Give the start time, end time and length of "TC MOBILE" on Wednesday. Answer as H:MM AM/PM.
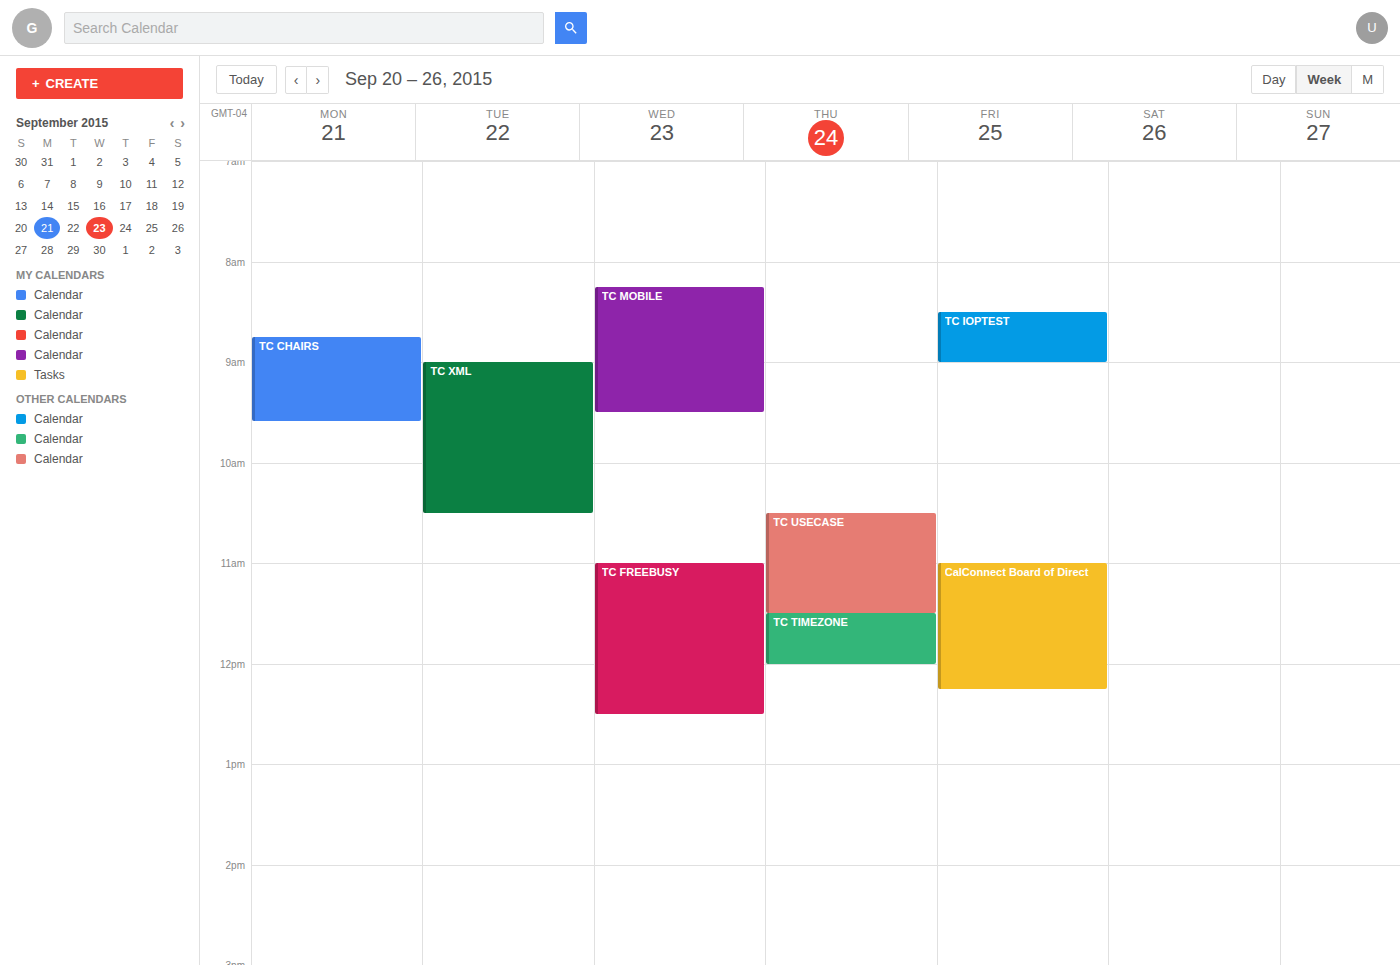
8:15 AM to 9:30 AM, 1 hour 15 minutes